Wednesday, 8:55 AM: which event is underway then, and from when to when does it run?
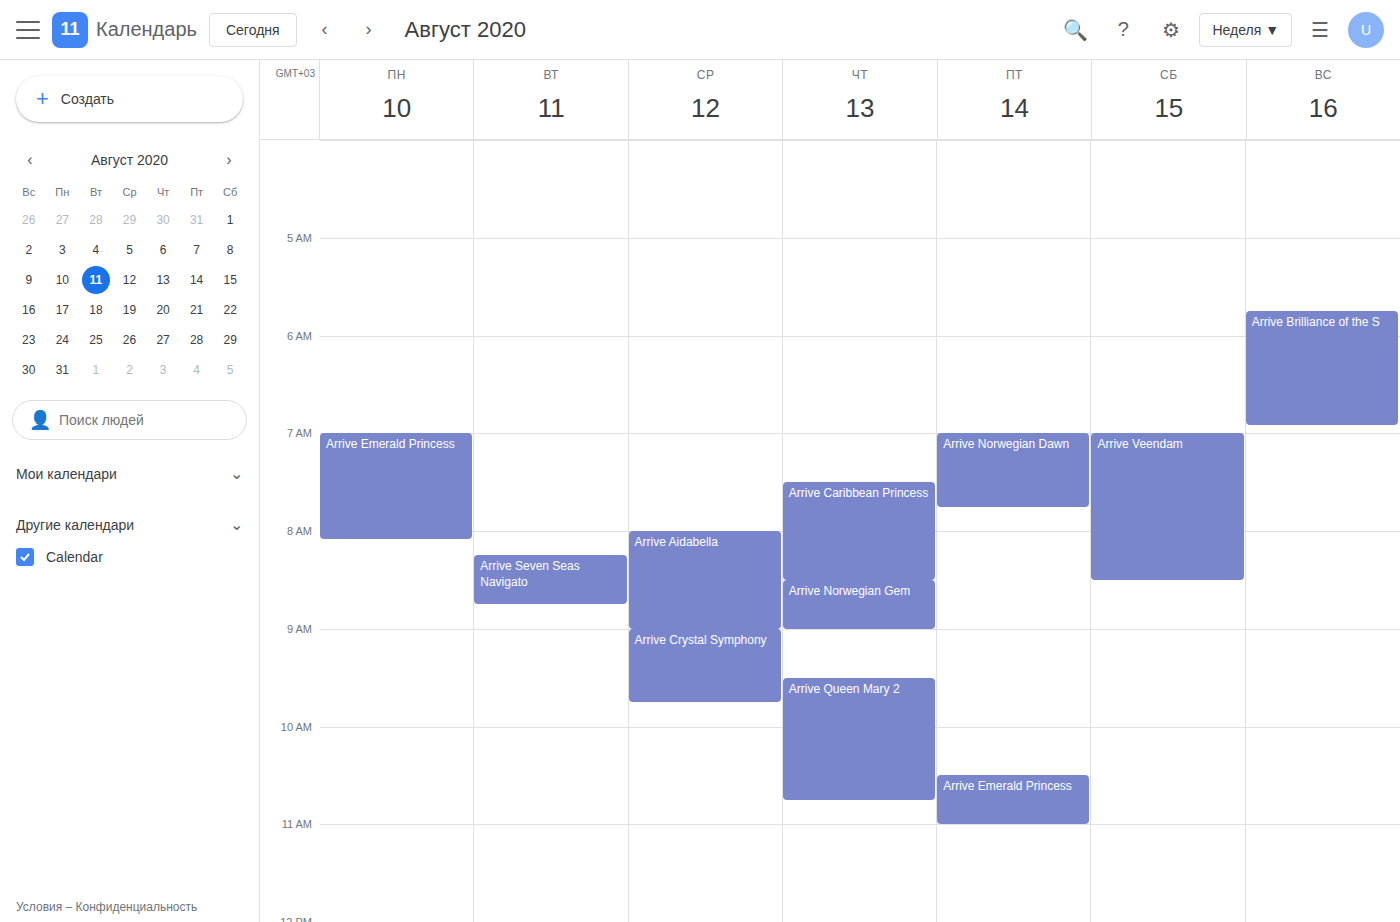
"Arrive Aidabella", 8:00 AM to 9:00 AM